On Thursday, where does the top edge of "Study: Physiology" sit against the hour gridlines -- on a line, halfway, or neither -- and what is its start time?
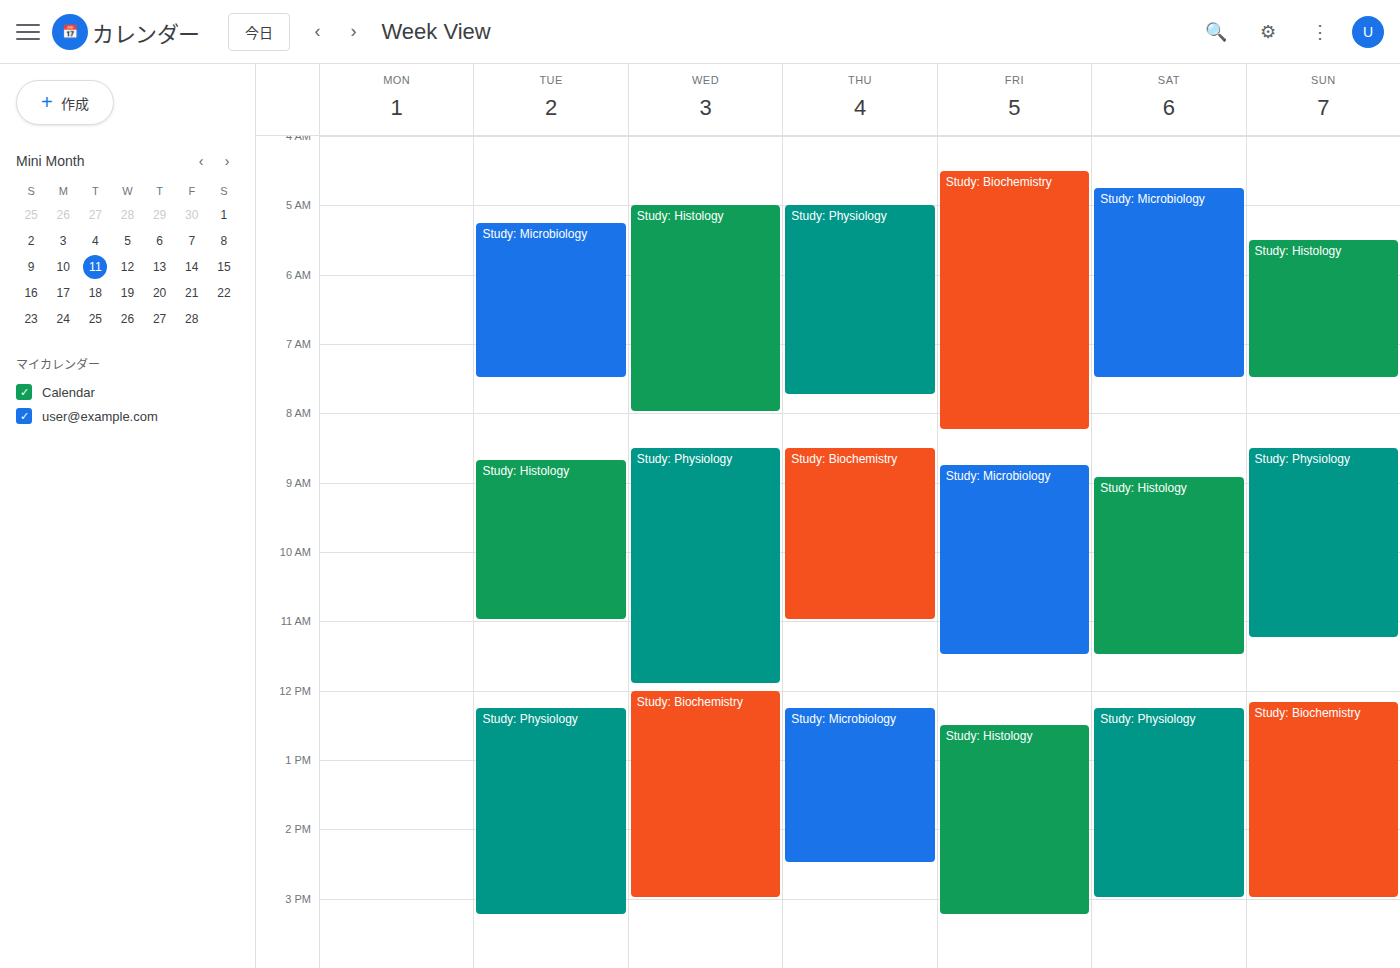
5:00 AM -- exactly on the 5 AM line.